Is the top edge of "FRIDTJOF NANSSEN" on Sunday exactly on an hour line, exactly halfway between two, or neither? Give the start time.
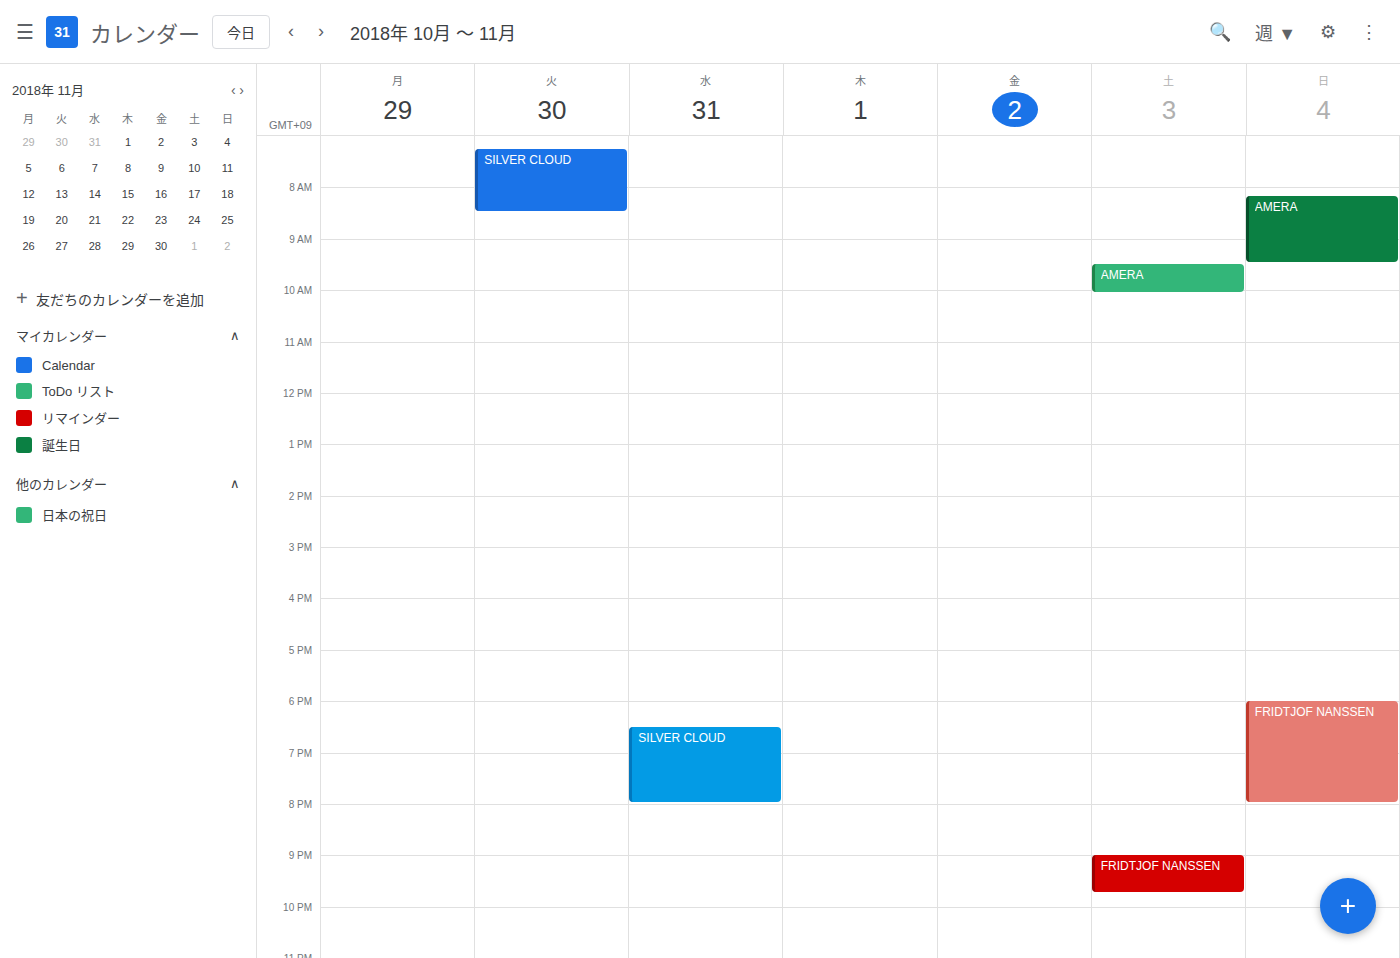
6:00 PM -- exactly on the 6 PM line.